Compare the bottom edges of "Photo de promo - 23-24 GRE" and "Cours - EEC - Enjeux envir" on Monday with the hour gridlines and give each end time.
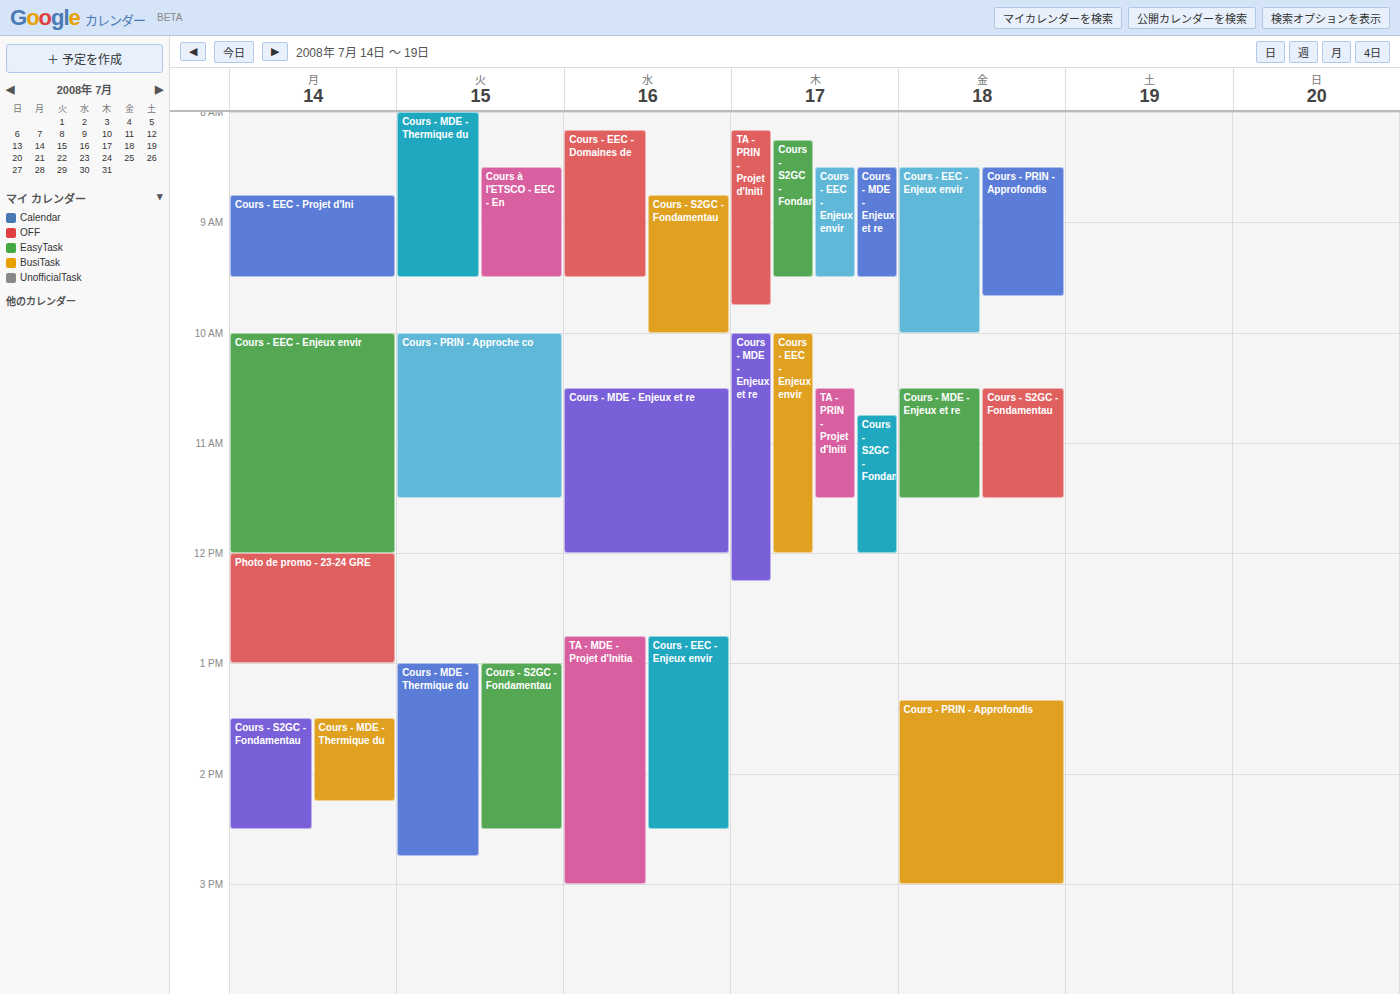
"Photo de promo - 23-24 GRE": 1:00 PM, exactly on the 1 PM line. "Cours - EEC - Enjeux envir": 12:00 PM, exactly on the 12 PM line.